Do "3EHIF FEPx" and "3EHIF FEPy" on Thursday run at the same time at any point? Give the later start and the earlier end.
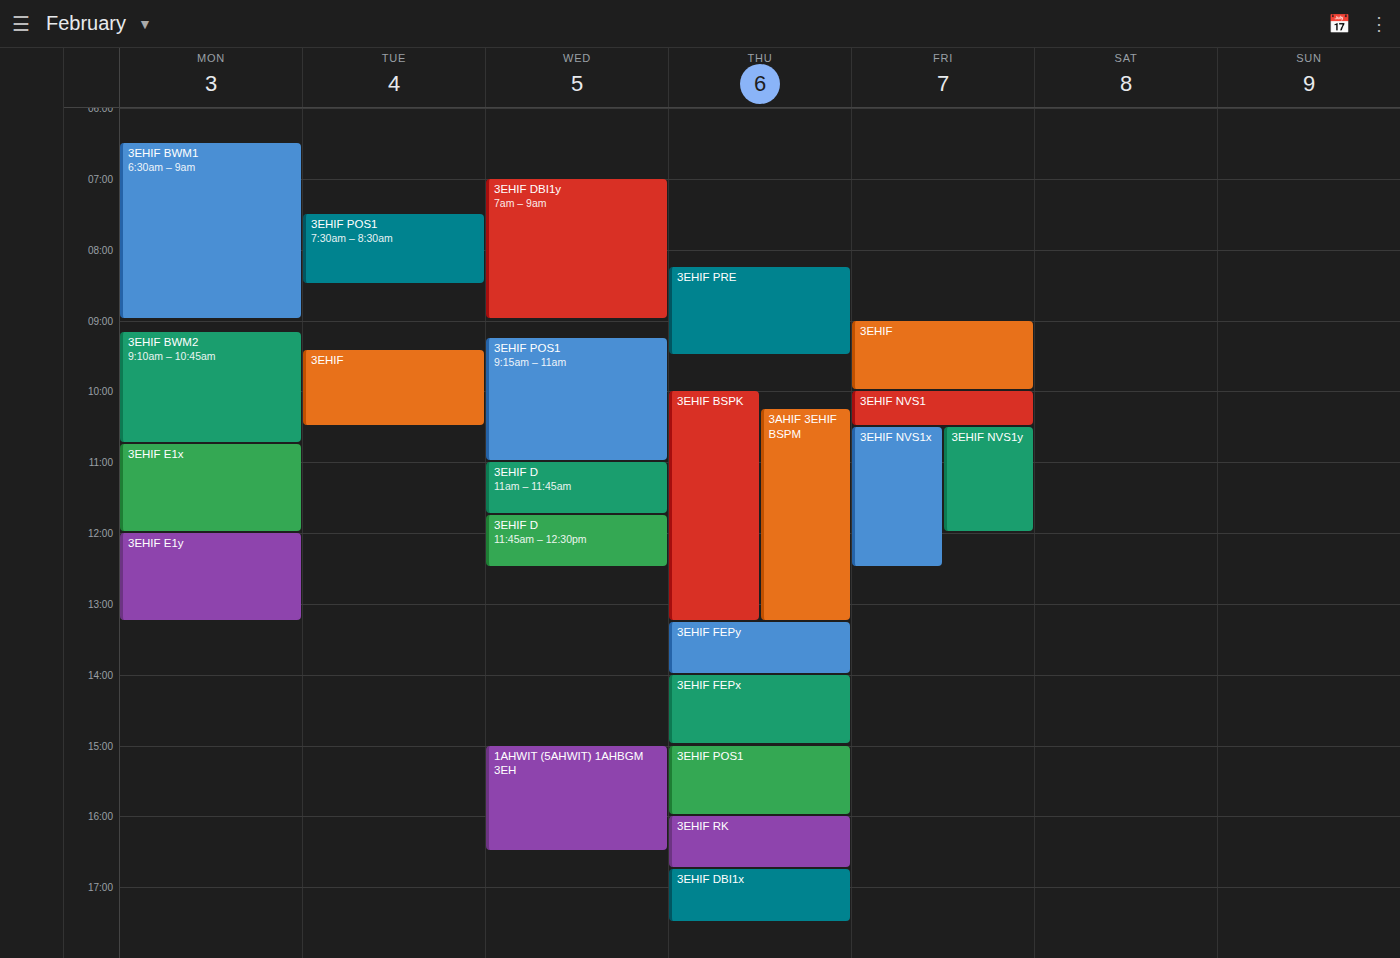
"3EHIF FEPy" ends at 2:00 PM, exactly when "3EHIF FEPx" starts -- they touch but do not overlap.